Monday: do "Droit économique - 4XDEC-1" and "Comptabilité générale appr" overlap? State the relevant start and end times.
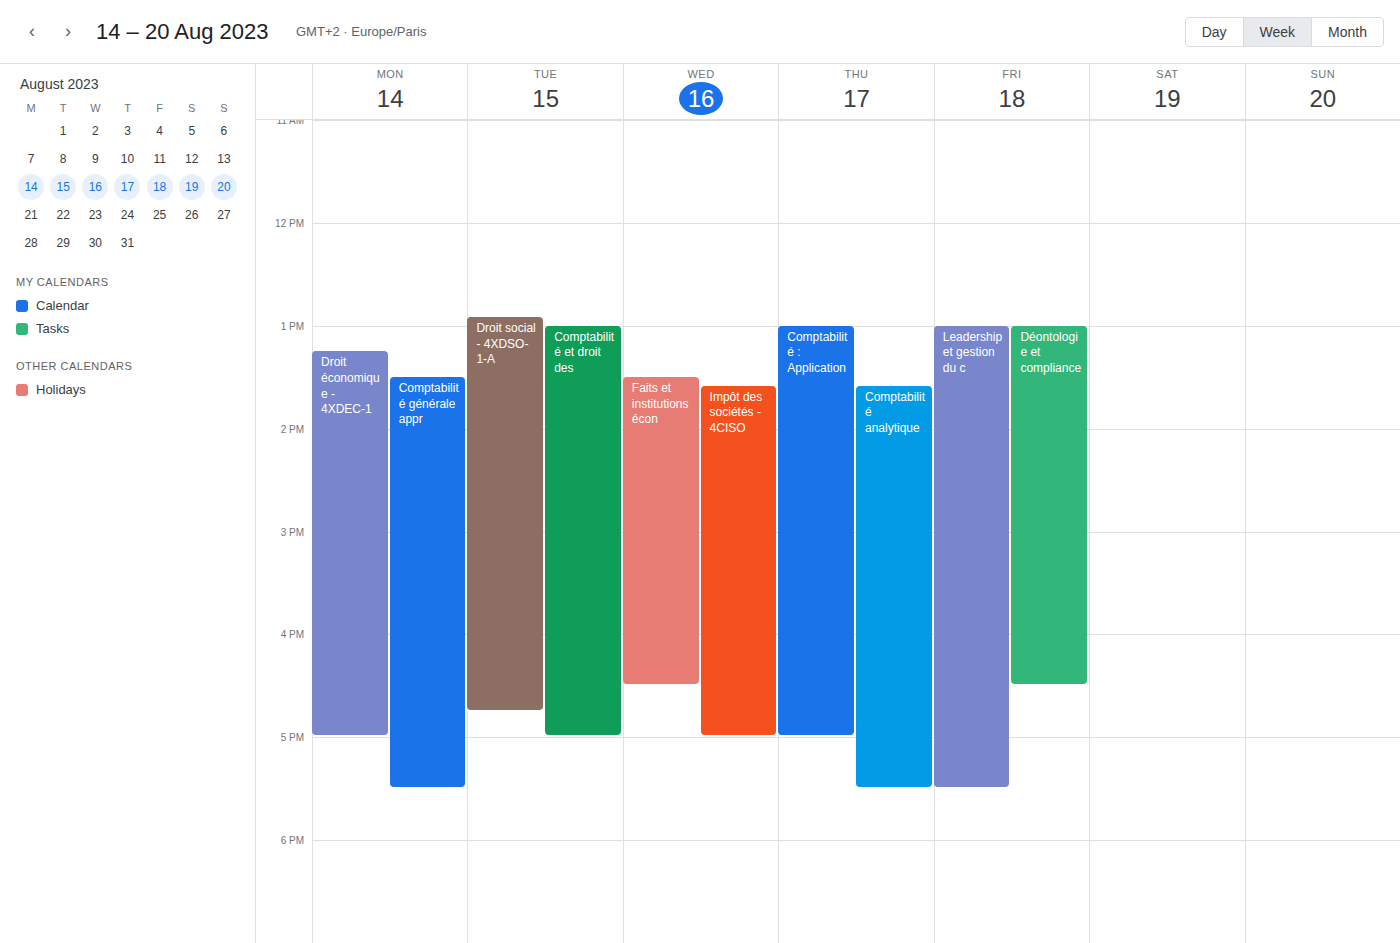
"Comptabilité générale appr" starts at 13:30, before "Droit économique - 4XDEC-1" ends at 17:00 -- they overlap.